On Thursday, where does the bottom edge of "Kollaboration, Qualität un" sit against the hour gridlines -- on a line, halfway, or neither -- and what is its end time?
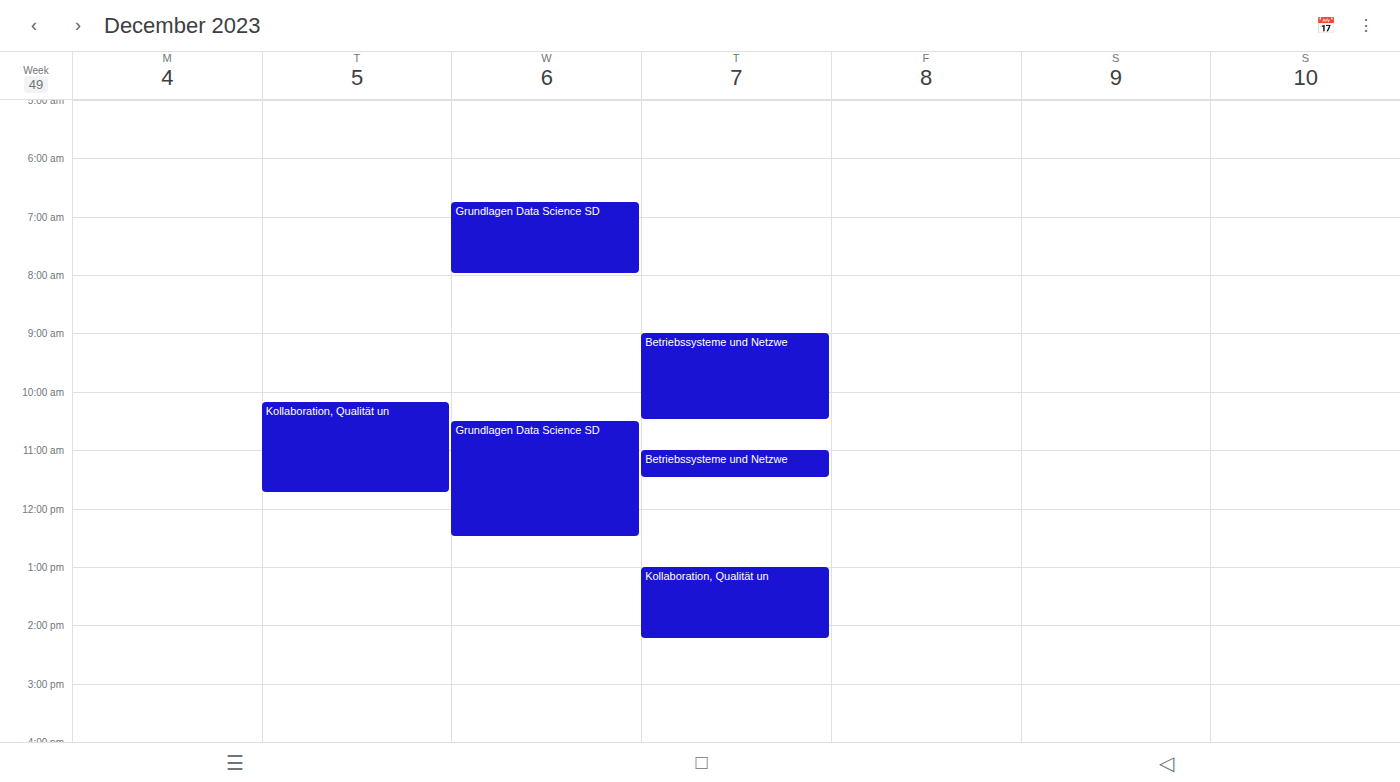
2:15 PM -- neither: a quarter of the way from the 2 PM line to the 3 PM line.